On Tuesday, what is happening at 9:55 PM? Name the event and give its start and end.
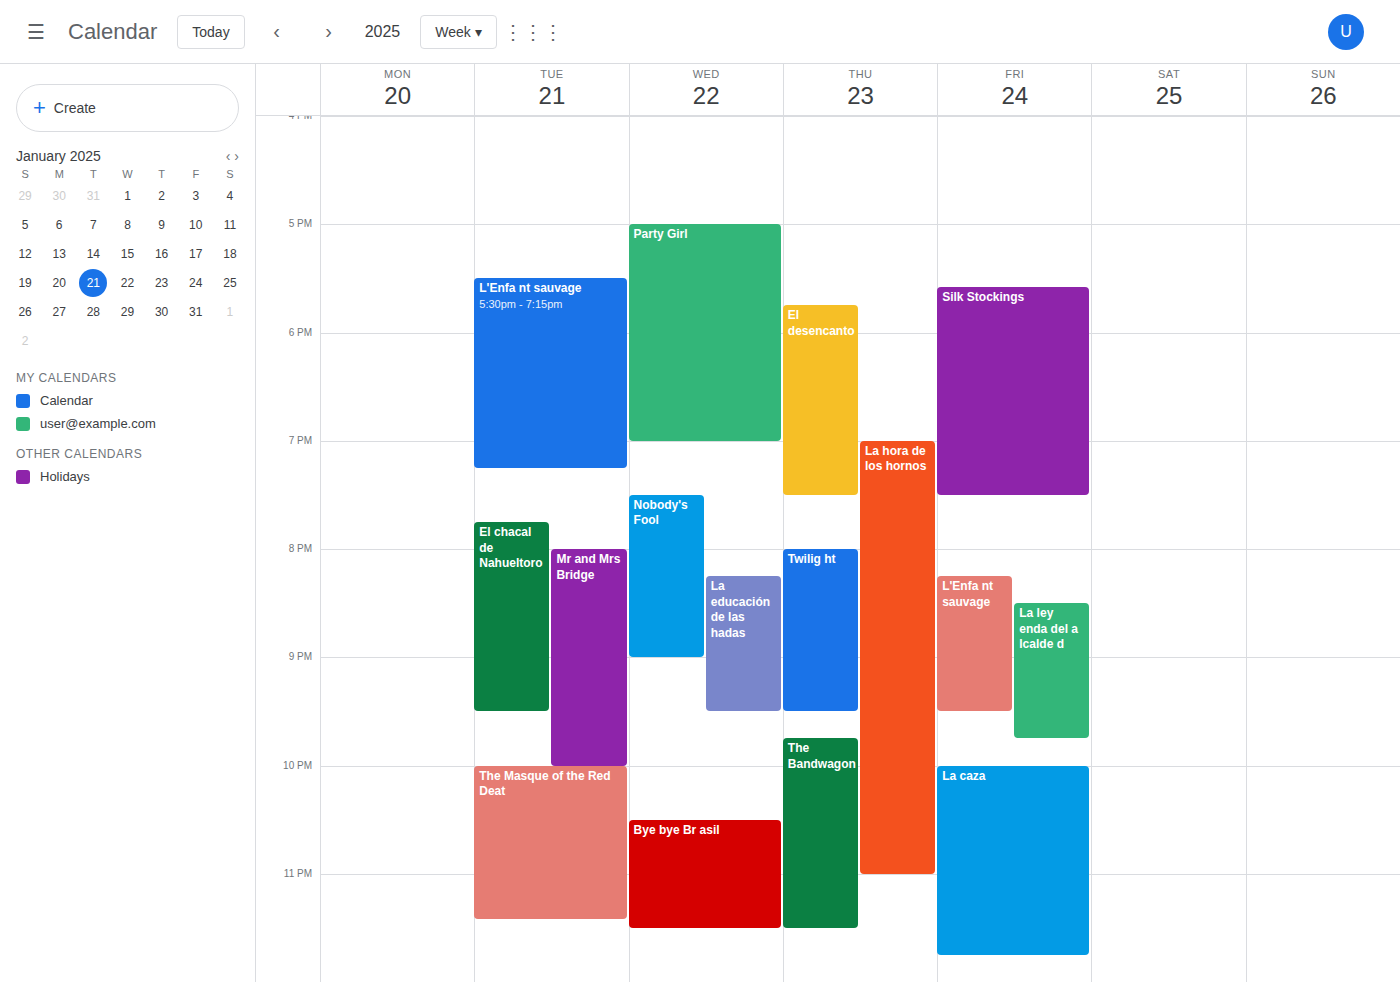
"Mr and Mrs Bridge", 8:00 PM to 10:00 PM